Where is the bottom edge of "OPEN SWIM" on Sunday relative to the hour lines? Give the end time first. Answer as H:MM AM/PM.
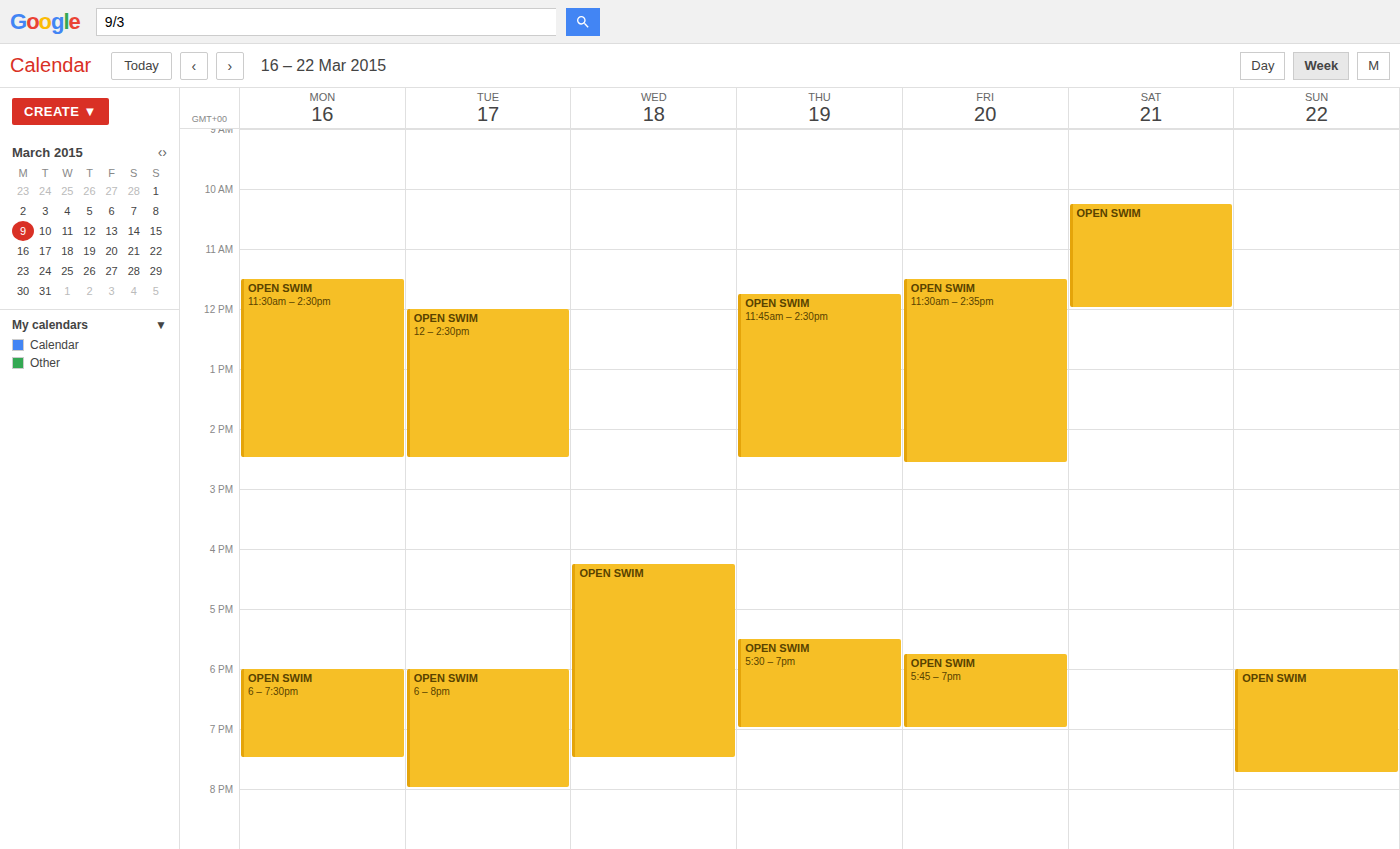
7:45 PM -- neither: three quarters of the way from the 7 PM line to the 8 PM line.